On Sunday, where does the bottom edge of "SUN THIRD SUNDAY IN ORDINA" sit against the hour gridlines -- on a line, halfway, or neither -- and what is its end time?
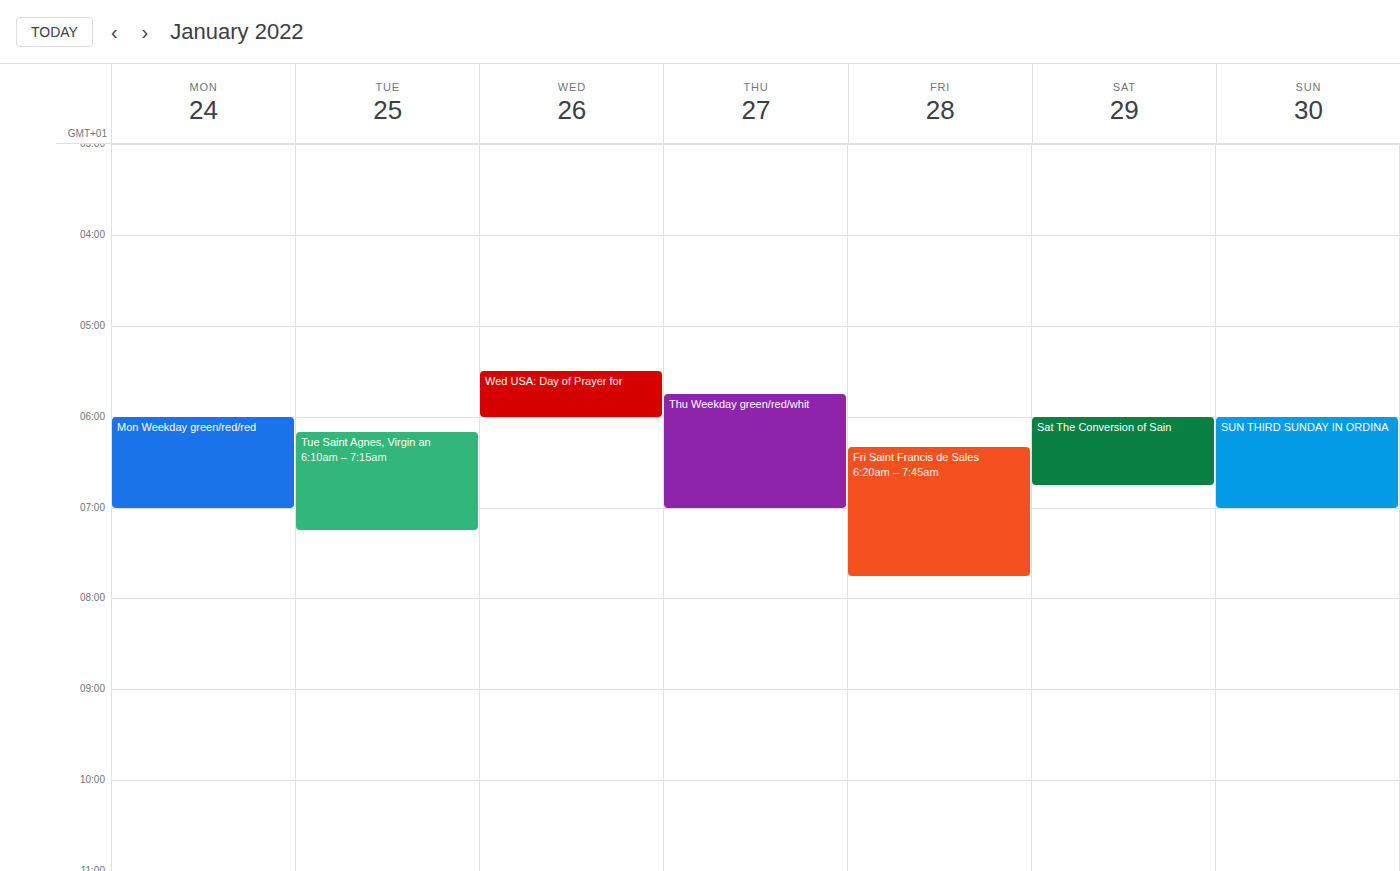
7:00 AM -- exactly on the 7 AM line.